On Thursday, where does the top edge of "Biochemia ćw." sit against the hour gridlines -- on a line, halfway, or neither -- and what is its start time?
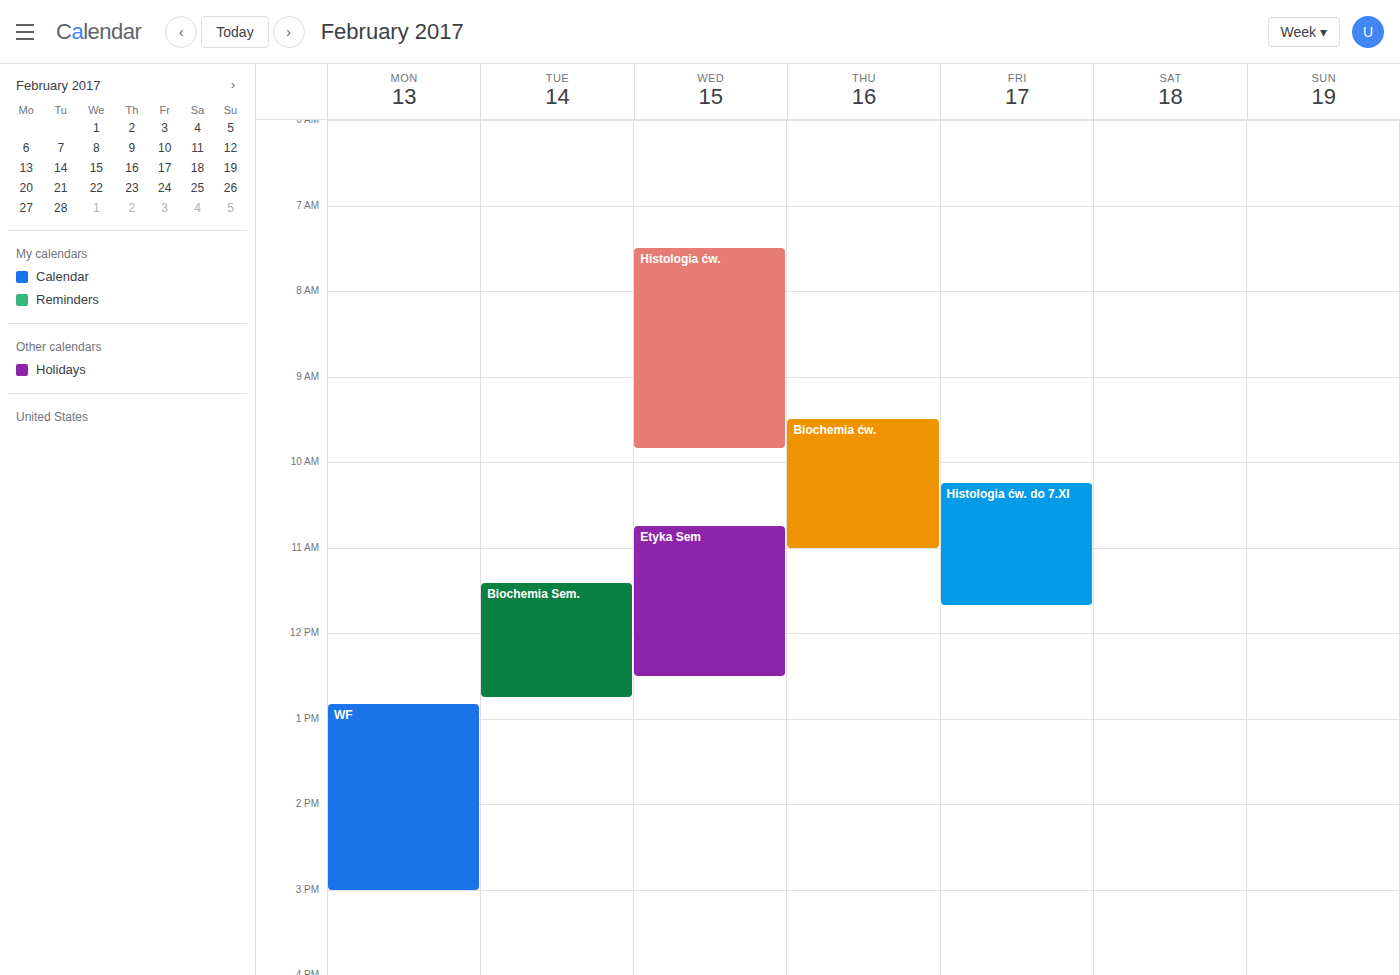
9:30 AM -- halfway between the 9 AM and 10 AM lines.